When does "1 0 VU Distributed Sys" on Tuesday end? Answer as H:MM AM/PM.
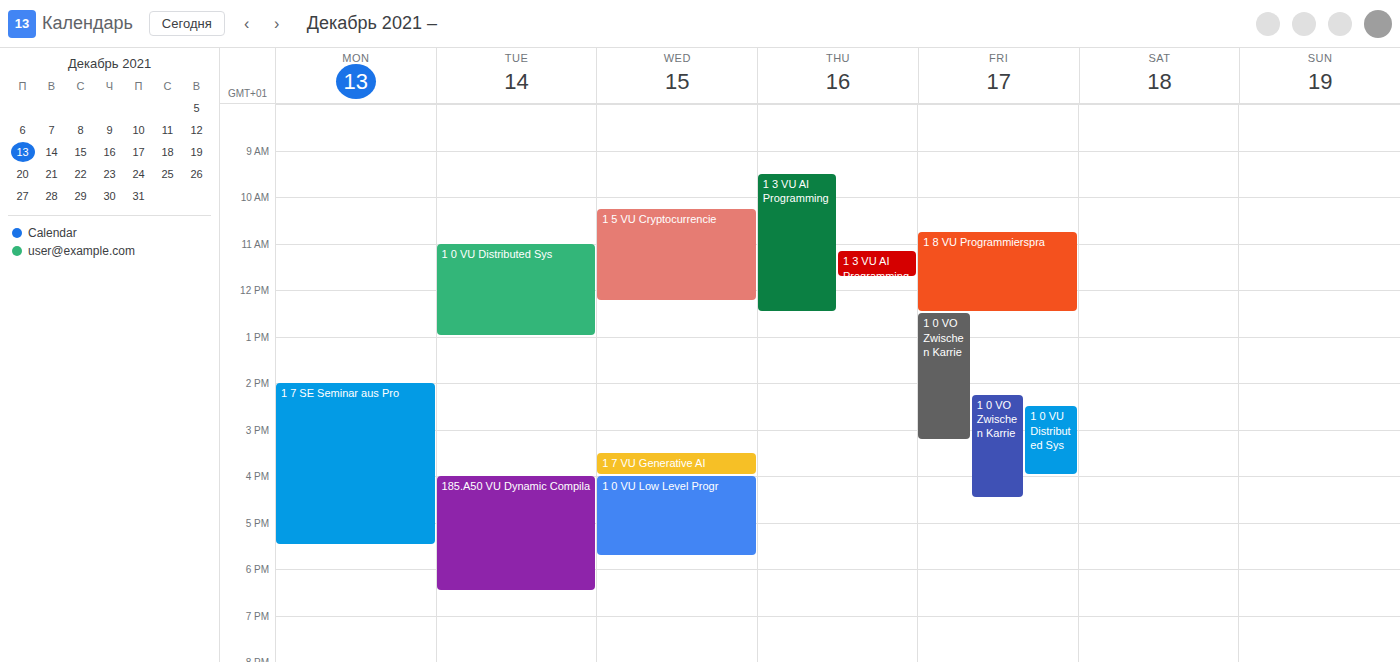
1:00 PM